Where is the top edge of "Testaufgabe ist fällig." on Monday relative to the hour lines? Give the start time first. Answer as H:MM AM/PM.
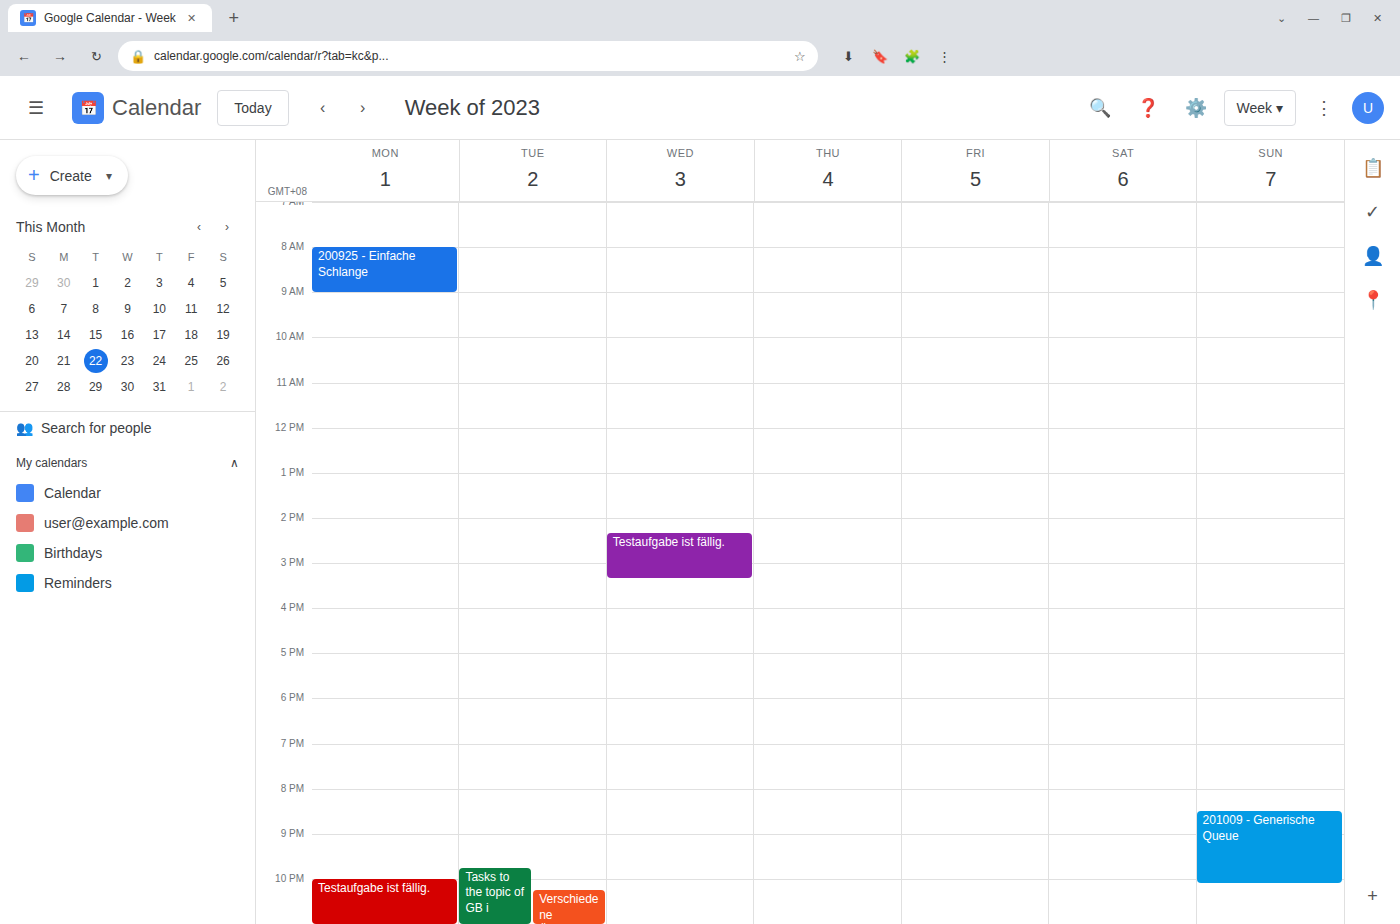
10:00 PM -- exactly on the 10 PM line.